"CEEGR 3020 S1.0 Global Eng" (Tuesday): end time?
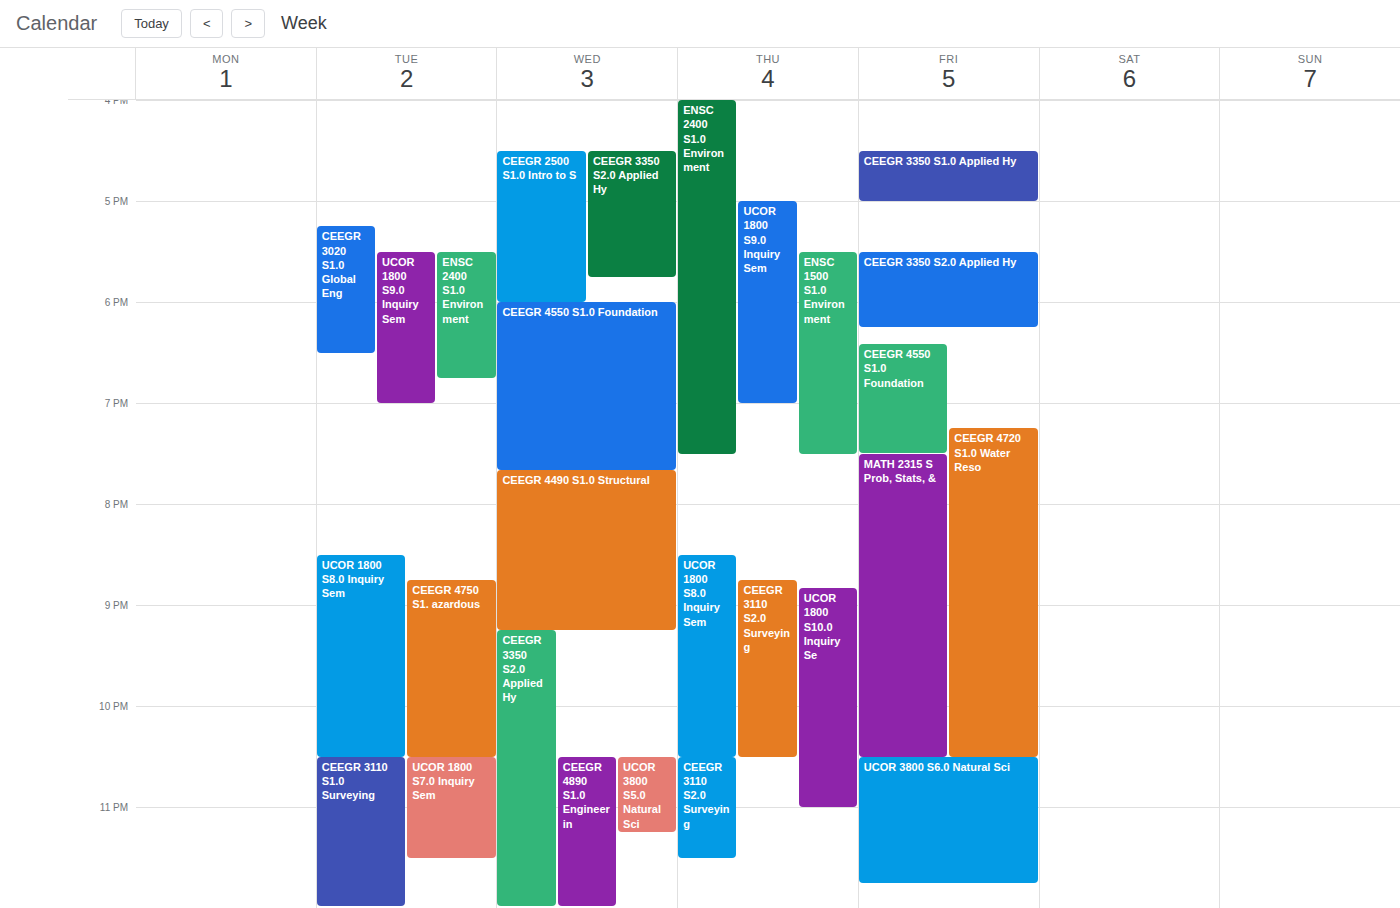
6:30 PM